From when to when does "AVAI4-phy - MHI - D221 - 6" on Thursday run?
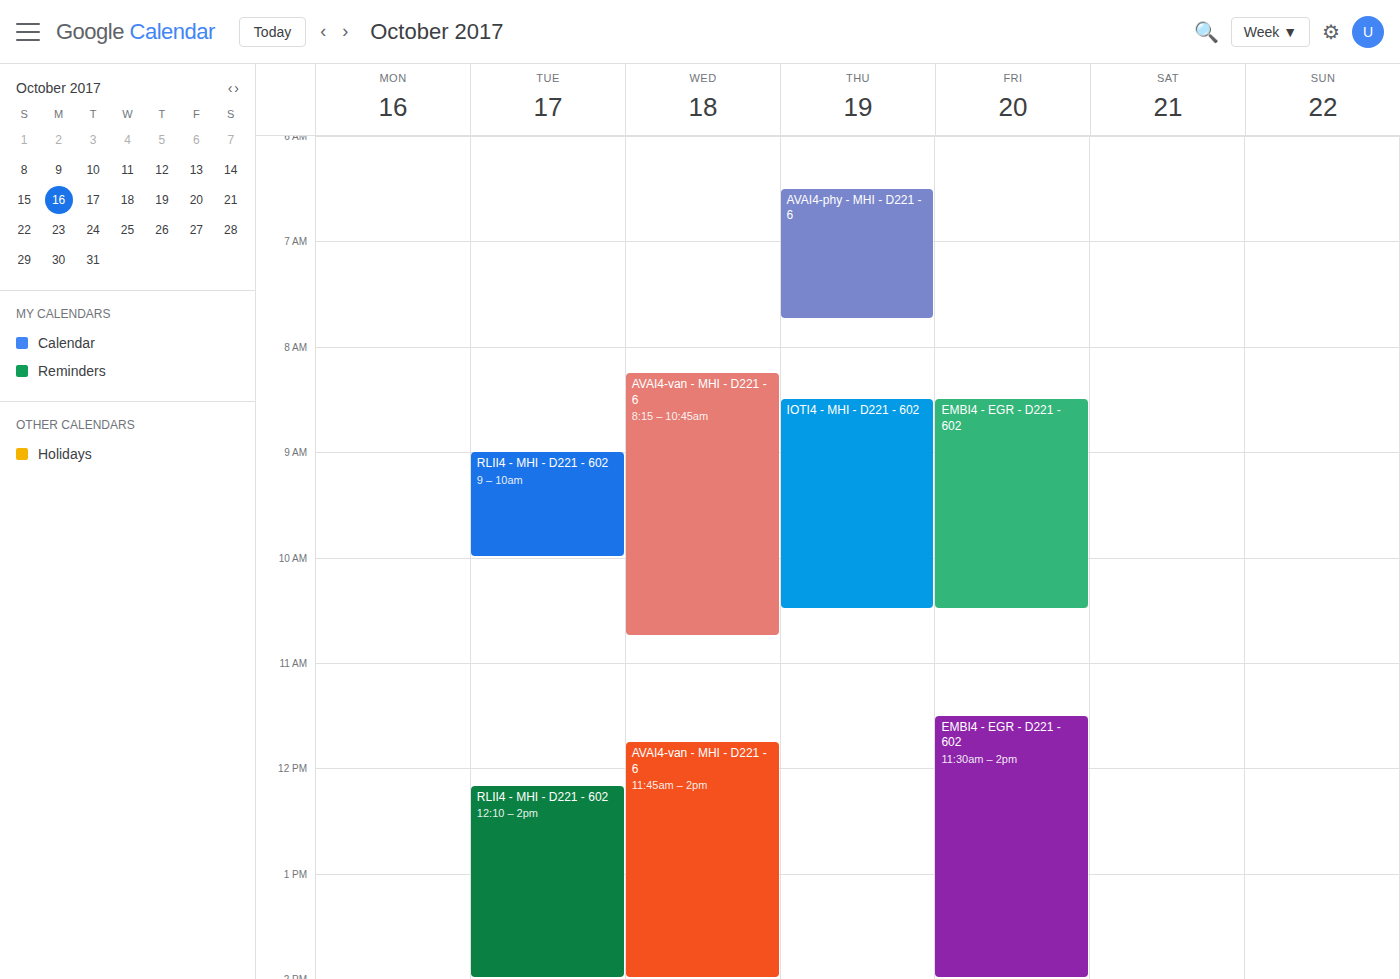
6:30 AM to 7:45 AM